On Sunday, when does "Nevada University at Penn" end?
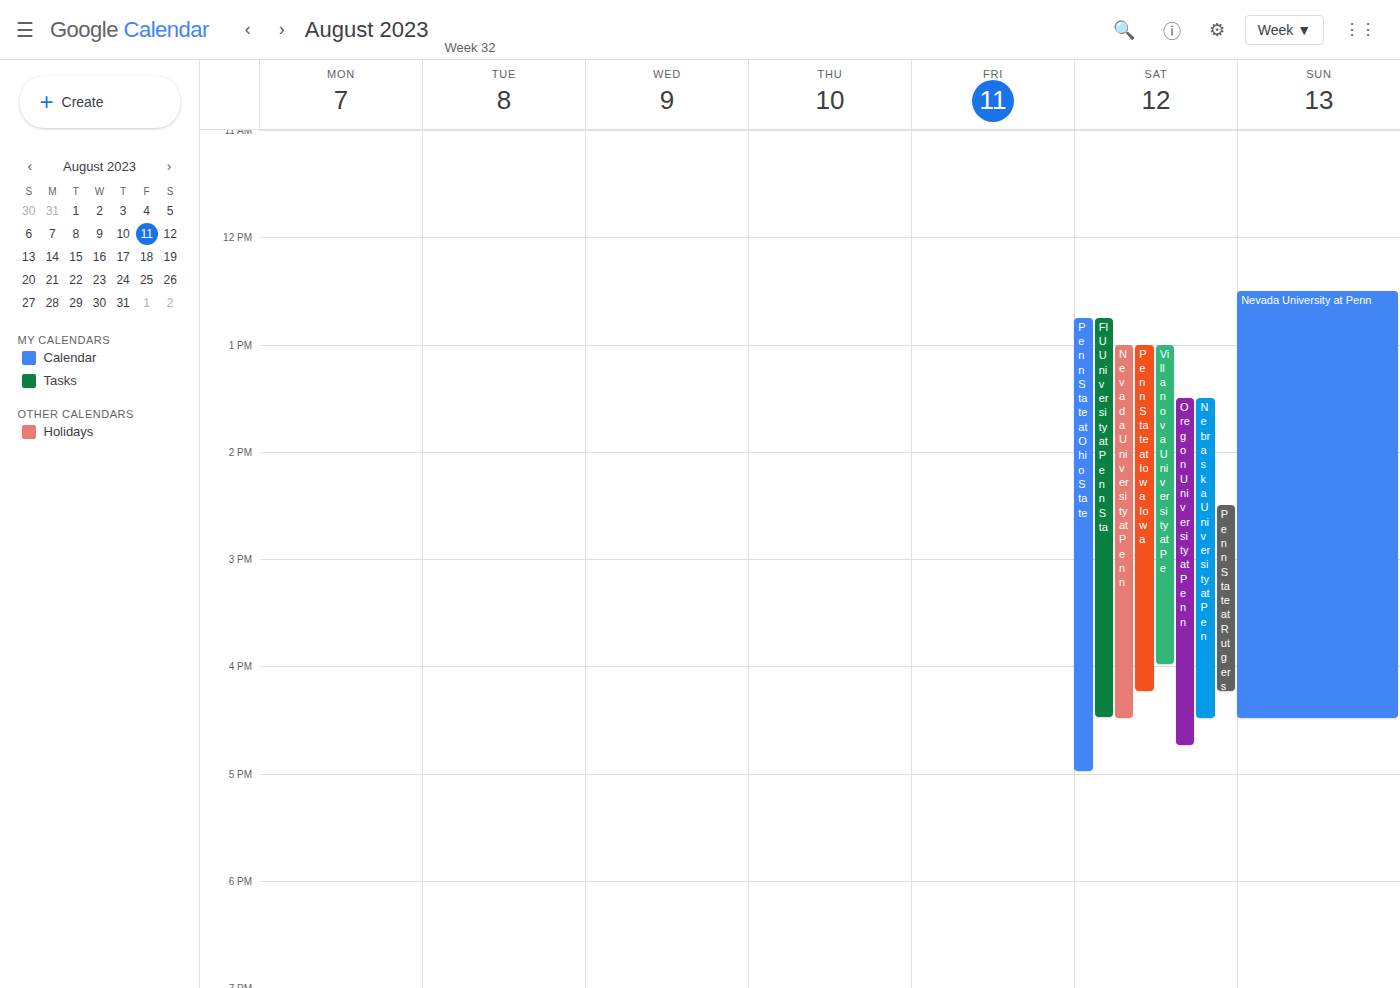
4:30 PM